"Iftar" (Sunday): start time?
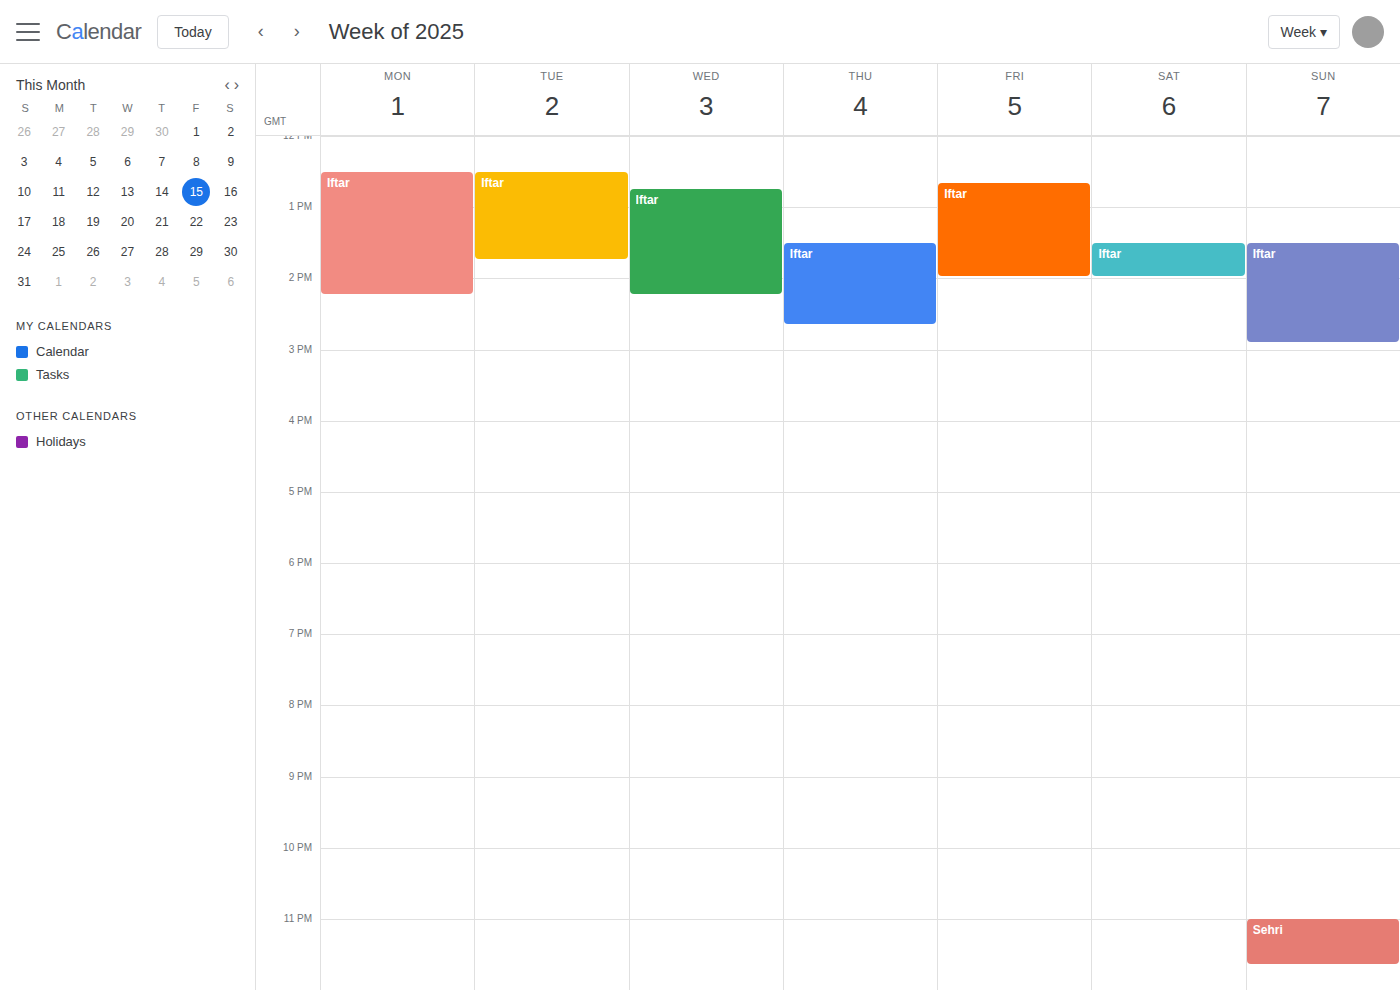
1:30 PM